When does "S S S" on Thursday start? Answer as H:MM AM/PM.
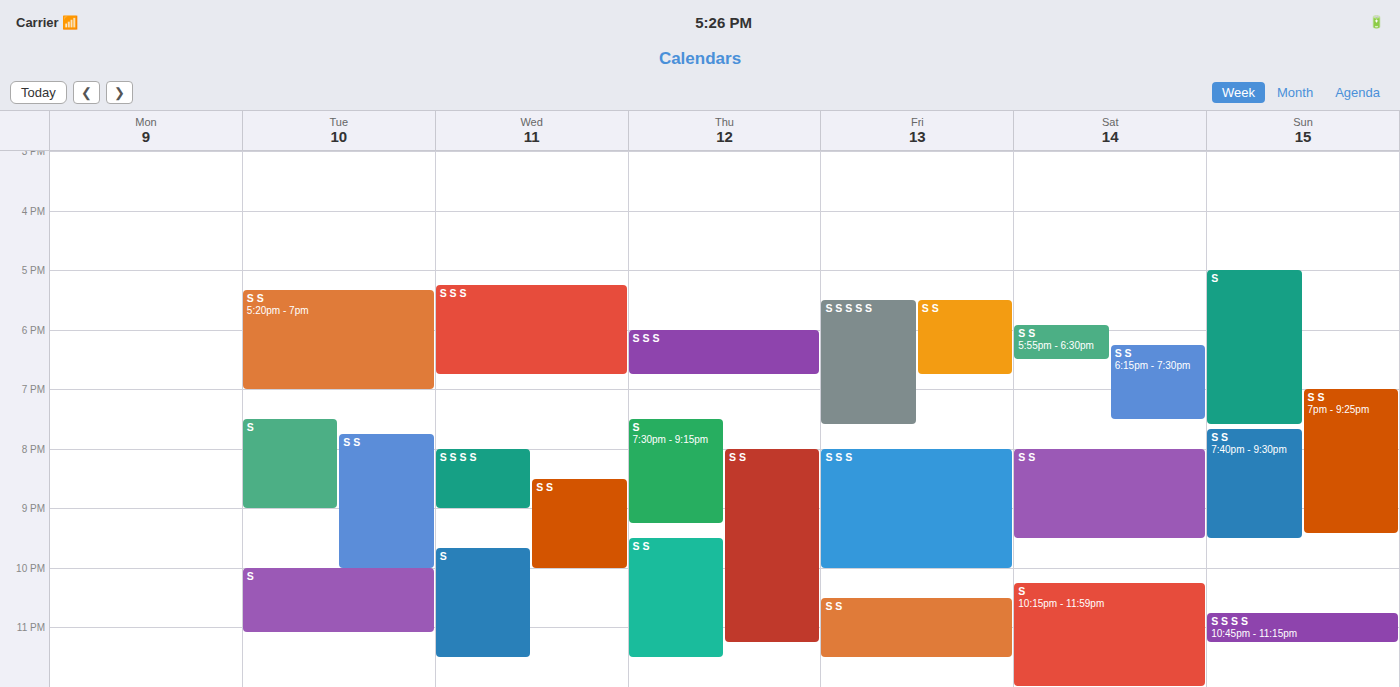
6:00 PM